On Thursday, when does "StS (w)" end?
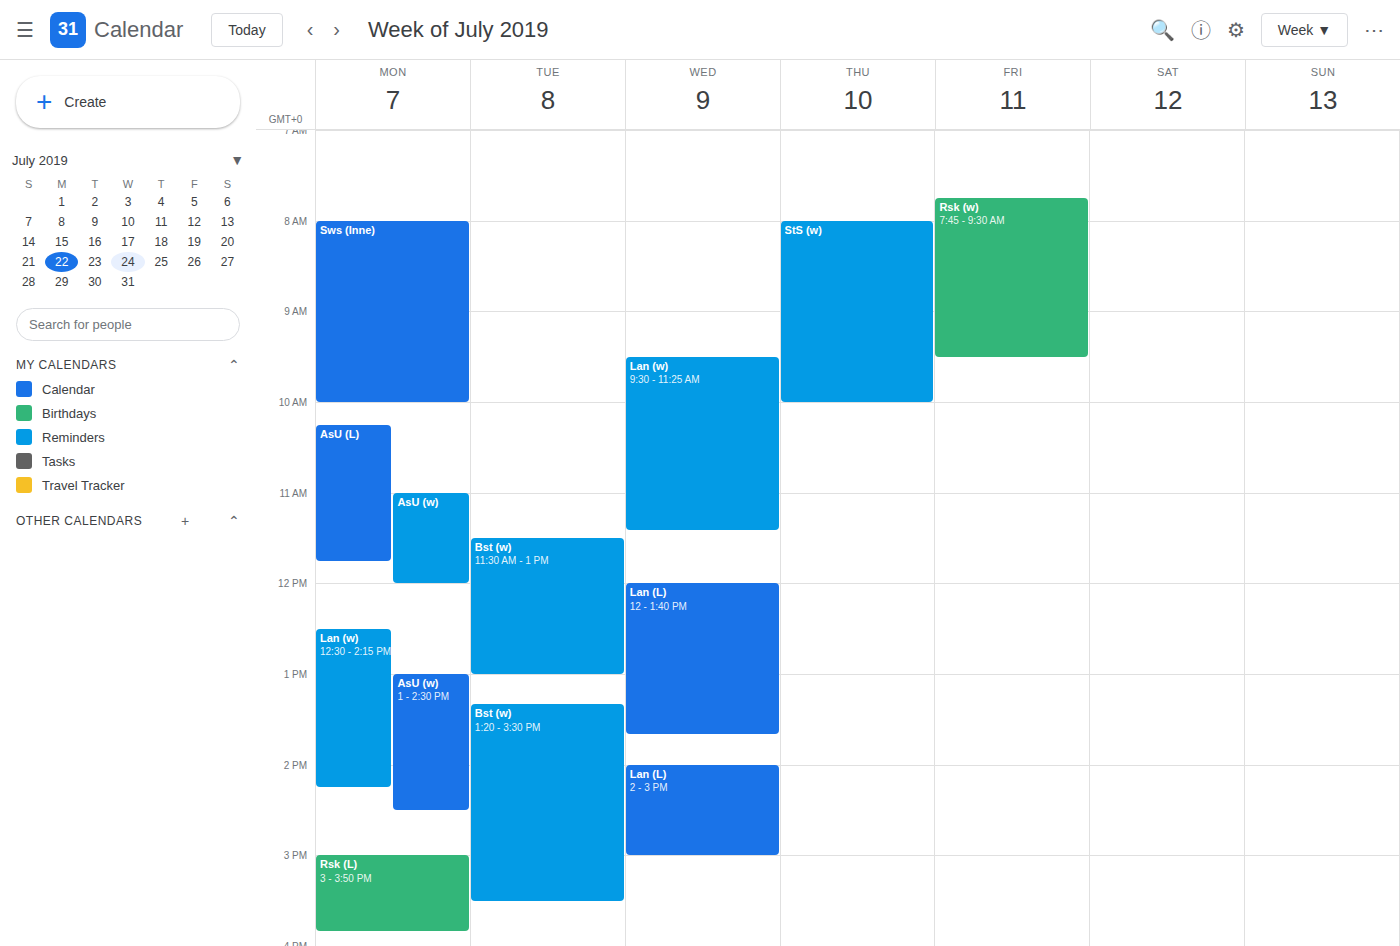
10:00 AM